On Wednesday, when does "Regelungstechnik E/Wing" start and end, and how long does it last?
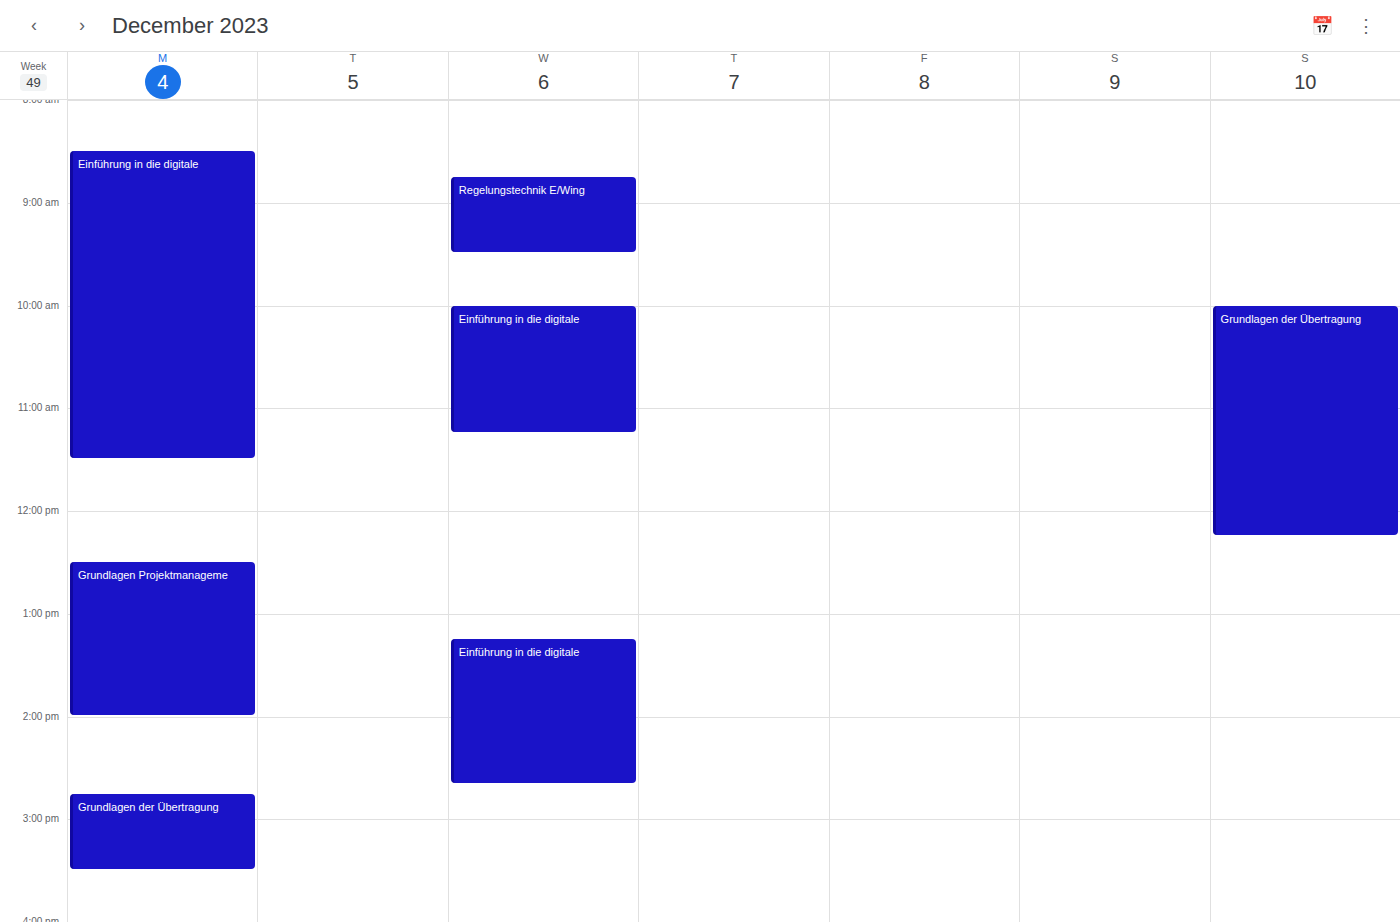
8:45 AM to 9:30 AM, 45 minutes